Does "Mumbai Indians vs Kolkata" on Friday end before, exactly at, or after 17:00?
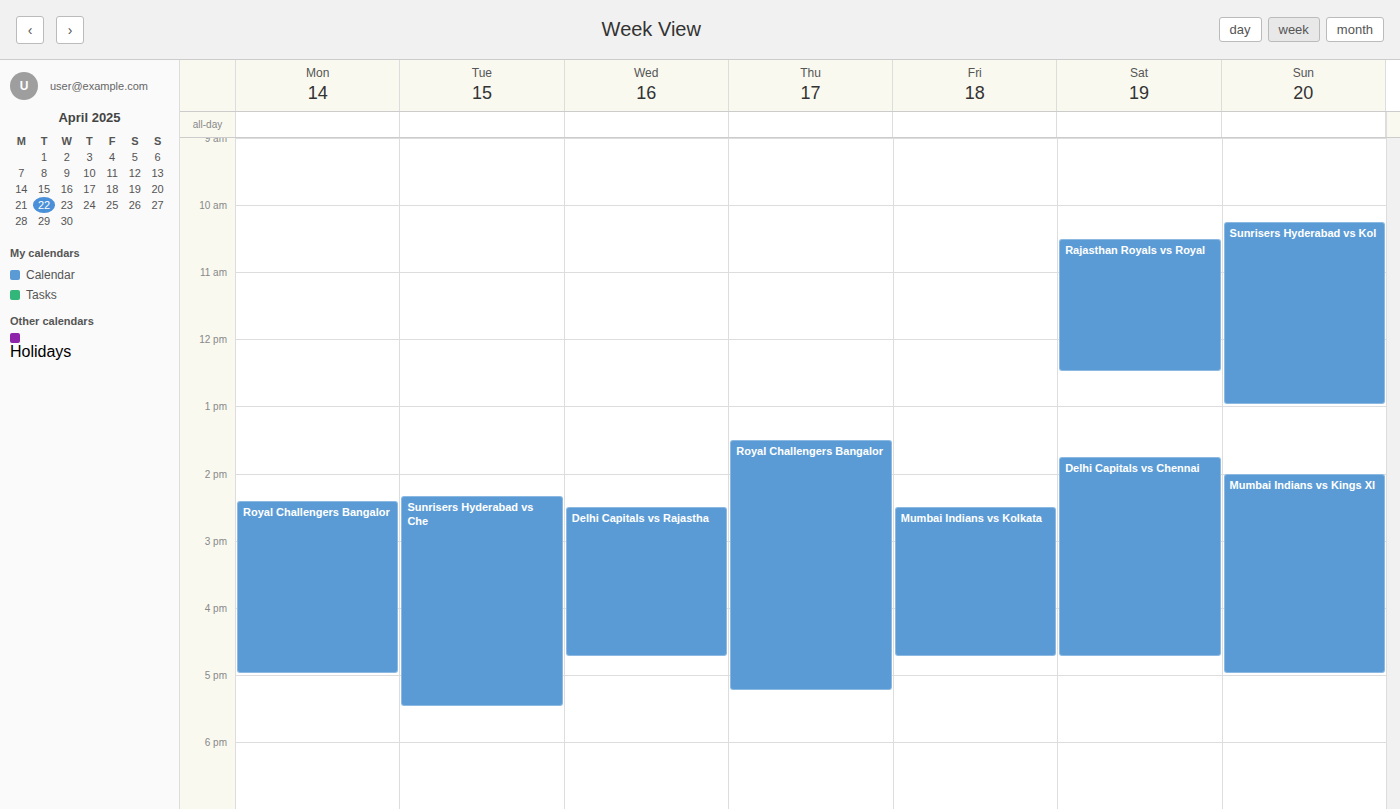
16:45 -- before 17:00, 15 minutes above the 17:00 line.